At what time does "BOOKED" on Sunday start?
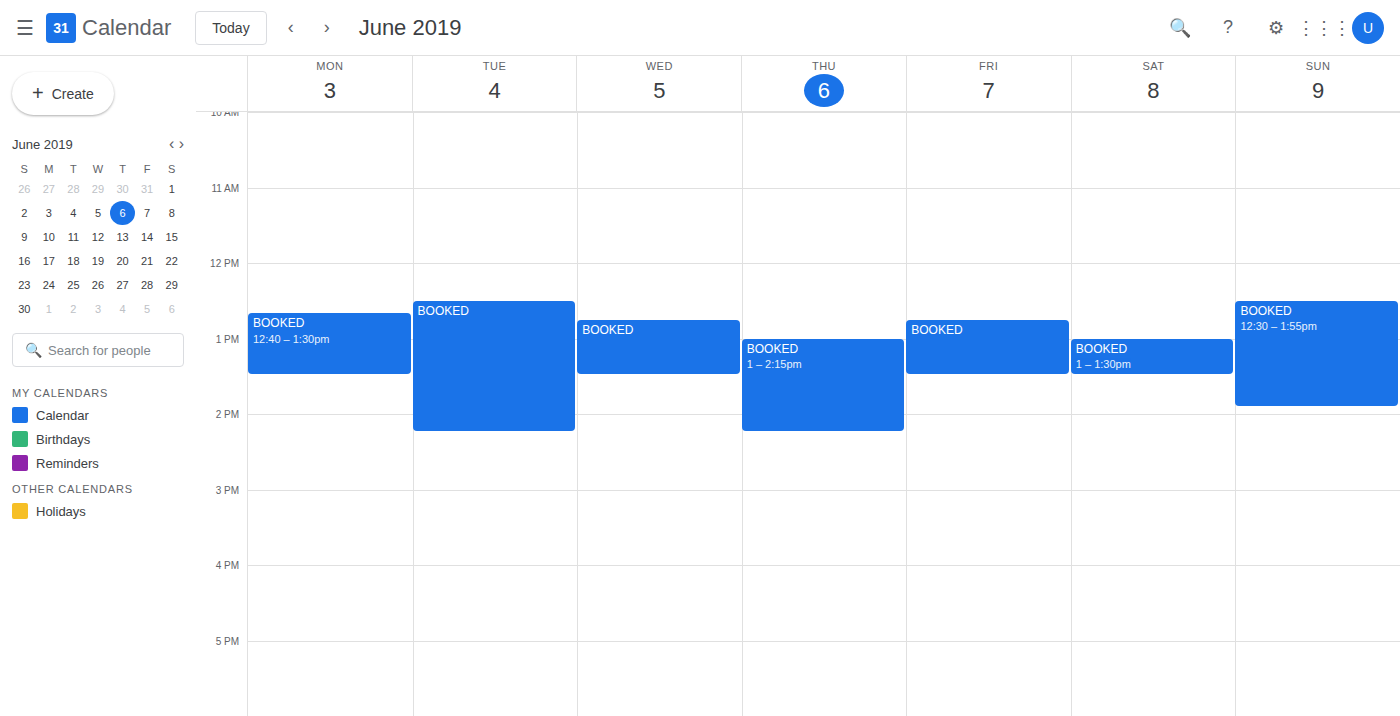
12:30 PM